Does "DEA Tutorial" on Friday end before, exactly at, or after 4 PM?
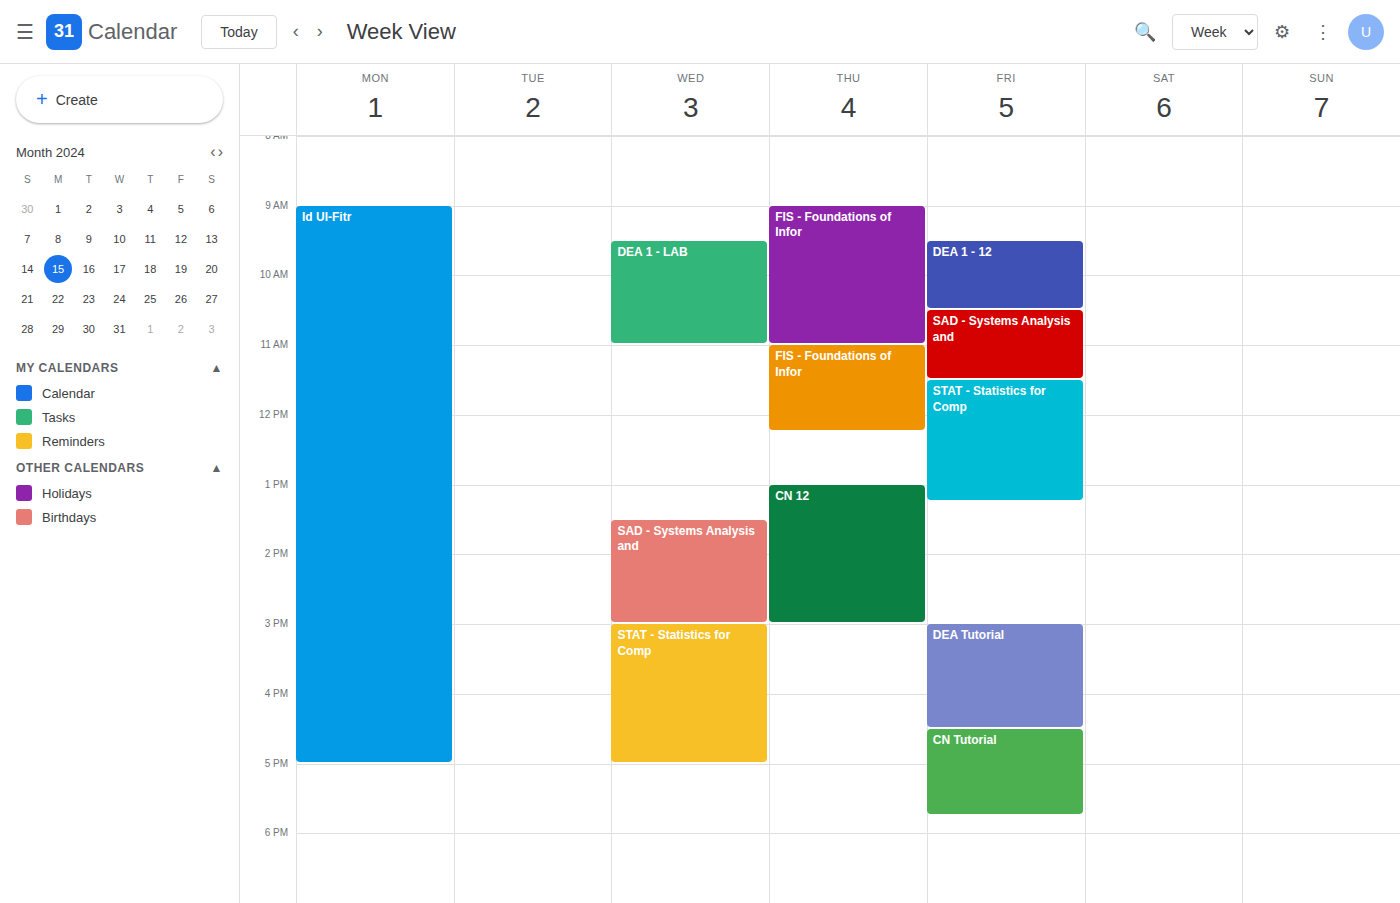
4:30 PM -- after 4 PM, 30 minutes below the 4 PM line.